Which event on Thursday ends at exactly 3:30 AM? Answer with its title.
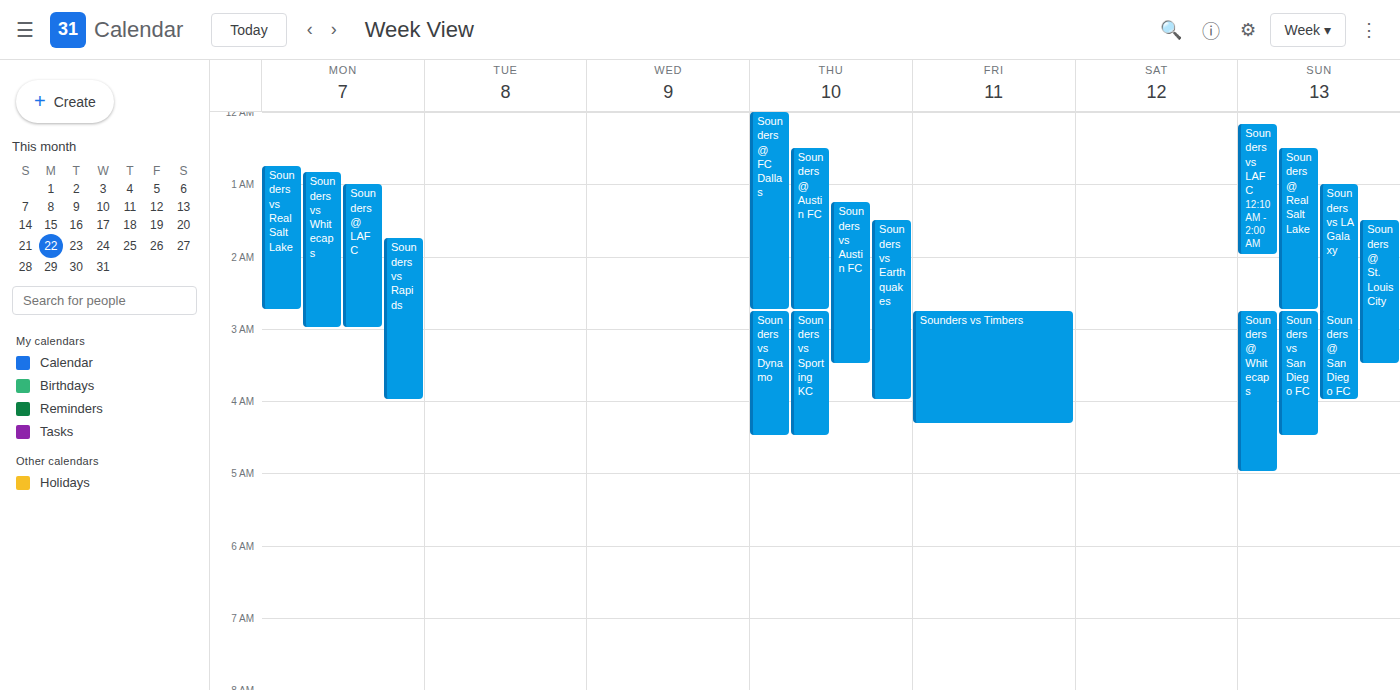
"Sounders vs Austin FC"